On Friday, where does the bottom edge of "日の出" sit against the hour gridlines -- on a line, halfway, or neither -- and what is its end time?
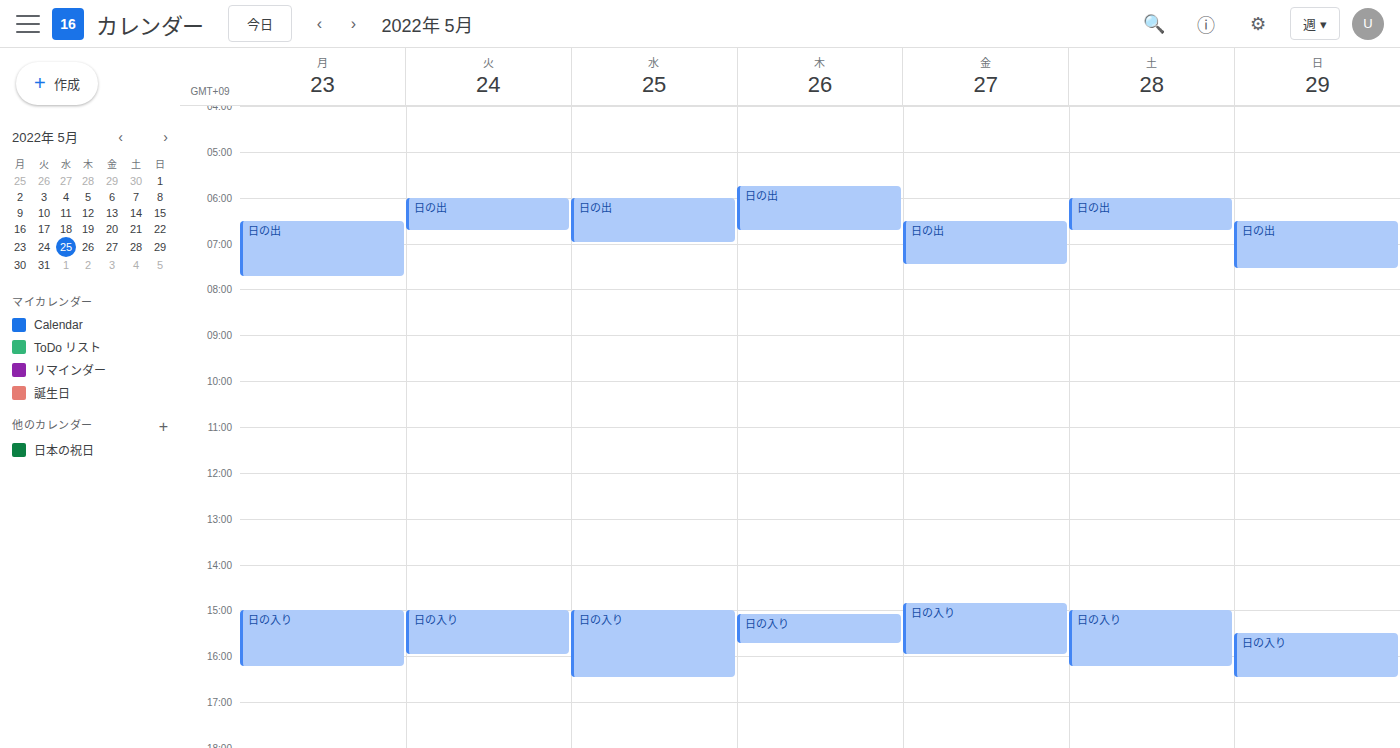
7:30 AM -- halfway between the 7 AM and 8 AM lines.